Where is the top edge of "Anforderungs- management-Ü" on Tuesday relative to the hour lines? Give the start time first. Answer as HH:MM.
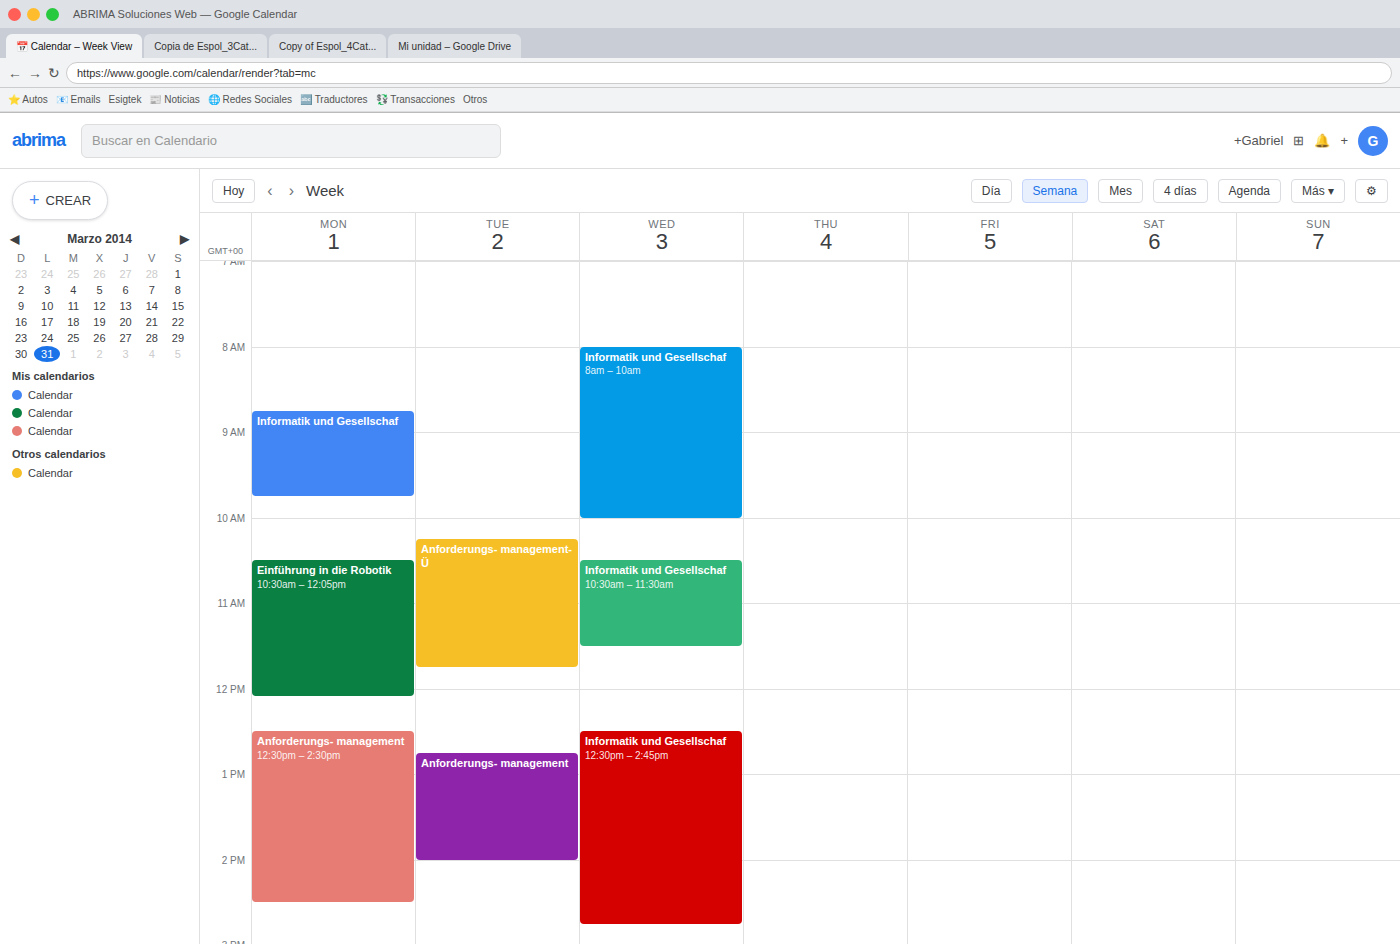
10:15 -- neither: a quarter of the way from the 10:00 line to the 11:00 line.